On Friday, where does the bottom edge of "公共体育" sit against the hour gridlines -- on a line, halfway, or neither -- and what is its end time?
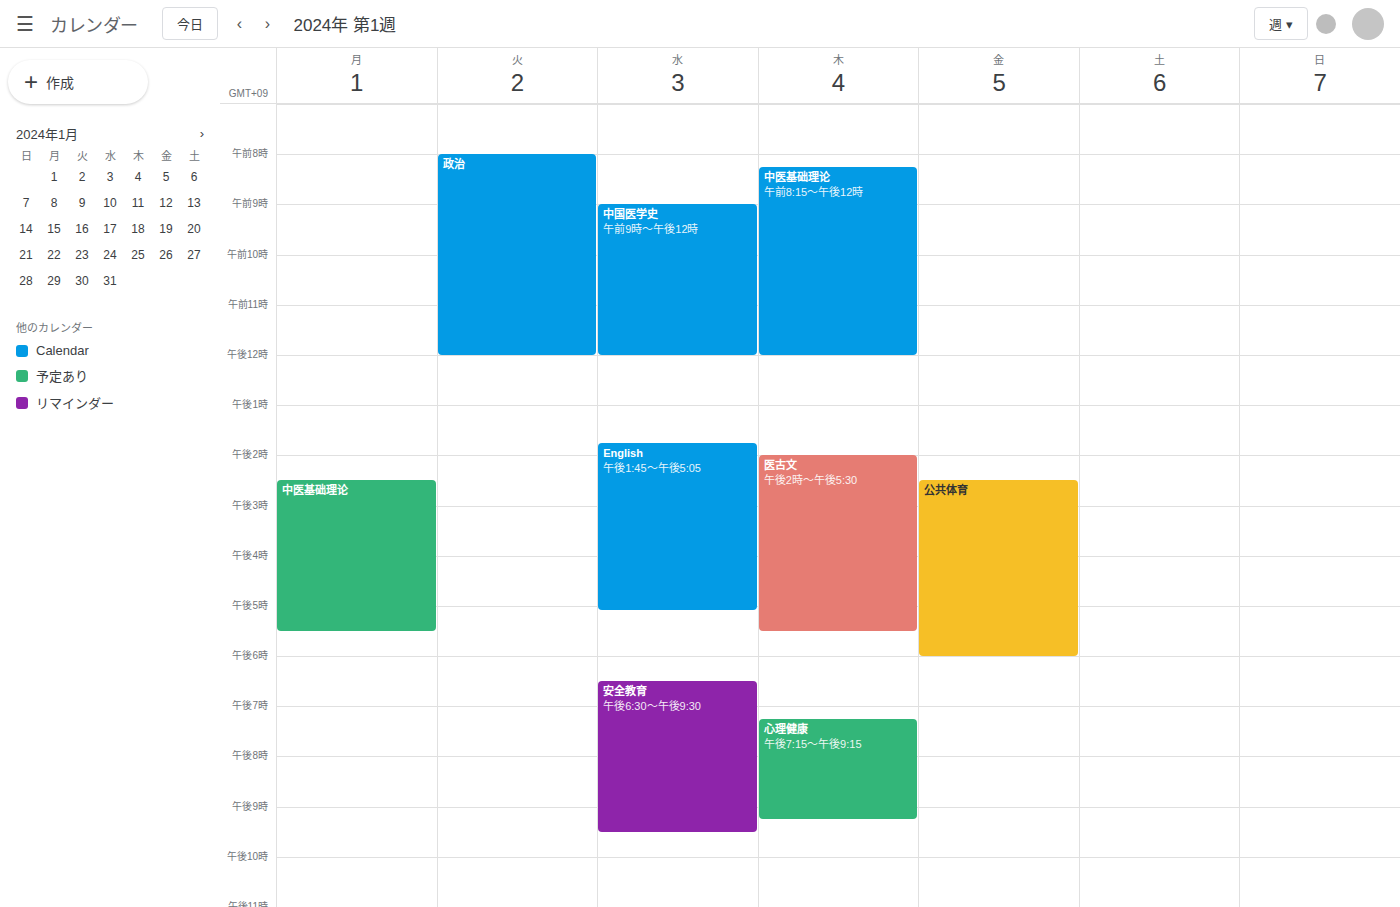
6:00 PM -- exactly on the 6 PM line.